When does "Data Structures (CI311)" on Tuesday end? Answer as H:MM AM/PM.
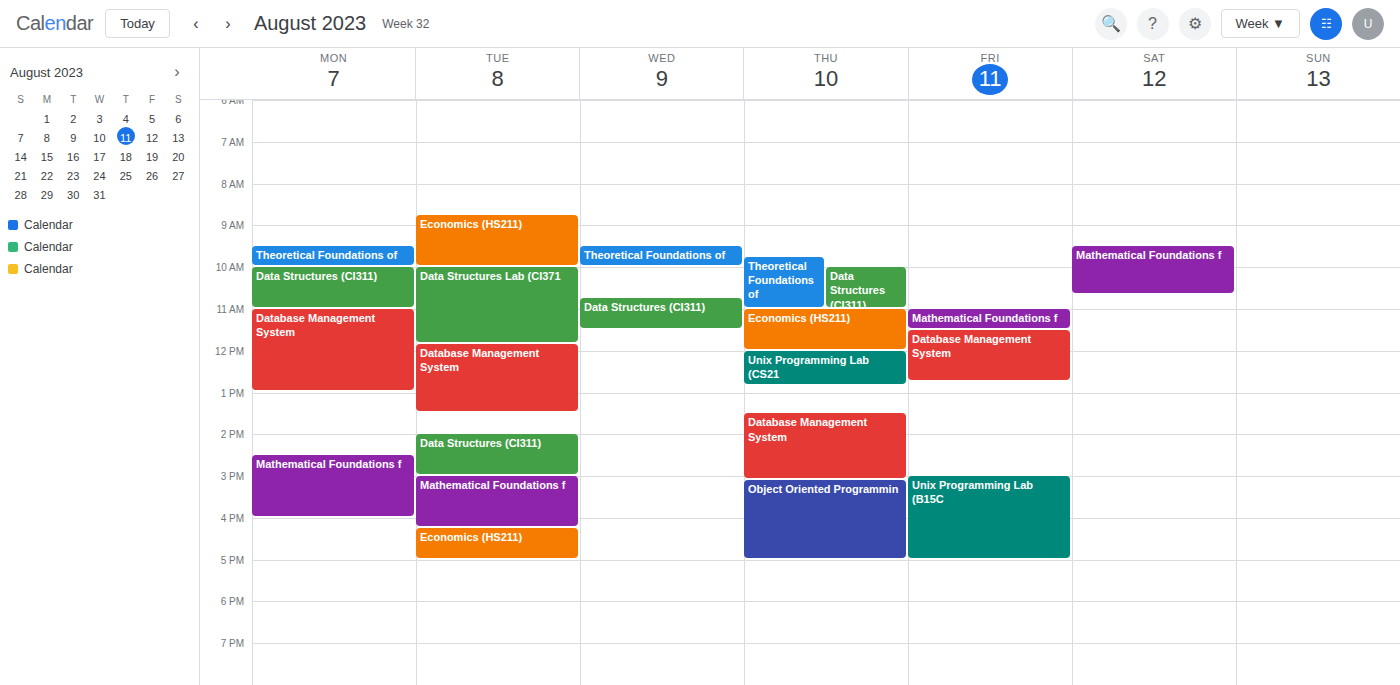
3:00 PM